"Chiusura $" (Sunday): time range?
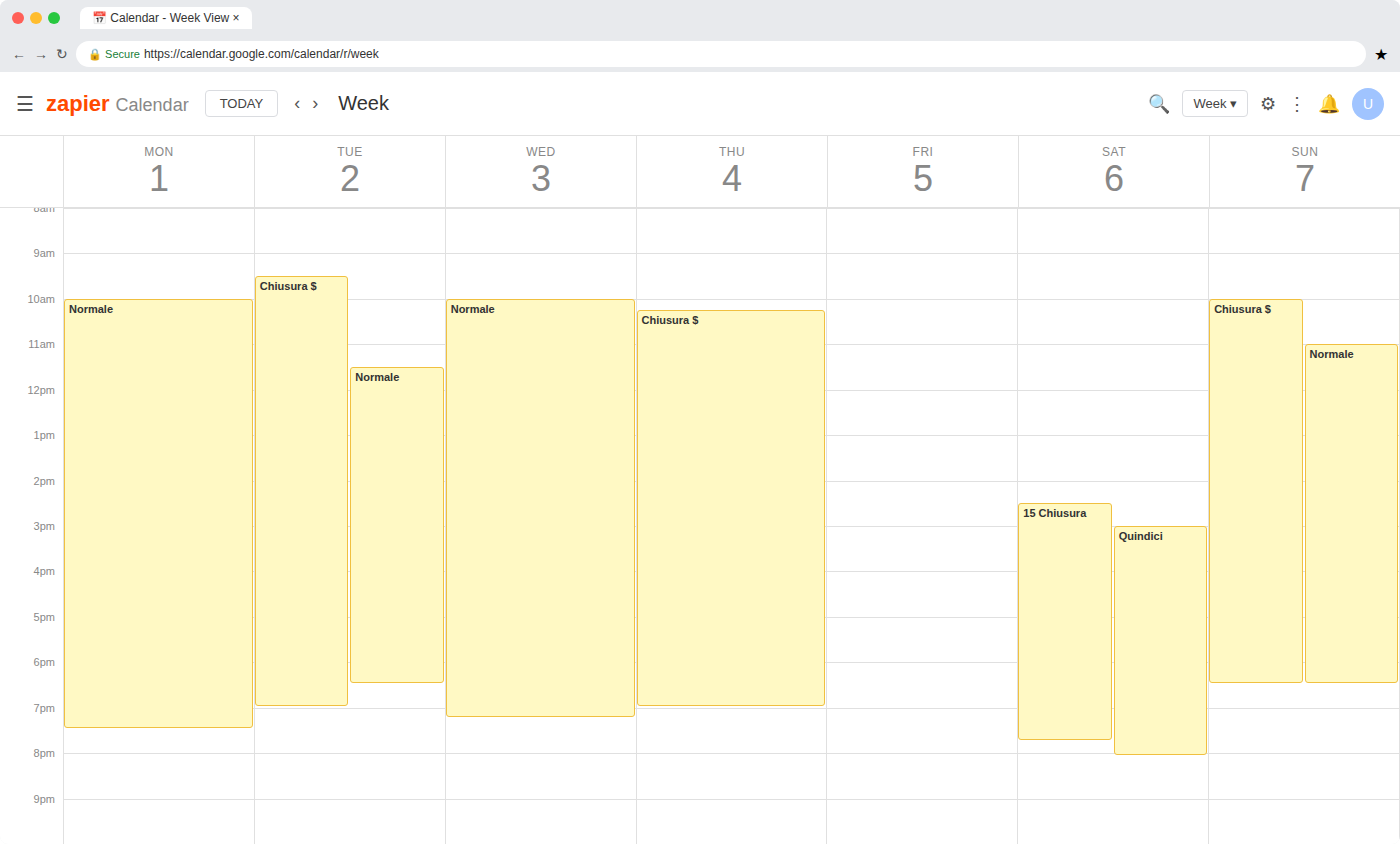
10:00 to 18:30